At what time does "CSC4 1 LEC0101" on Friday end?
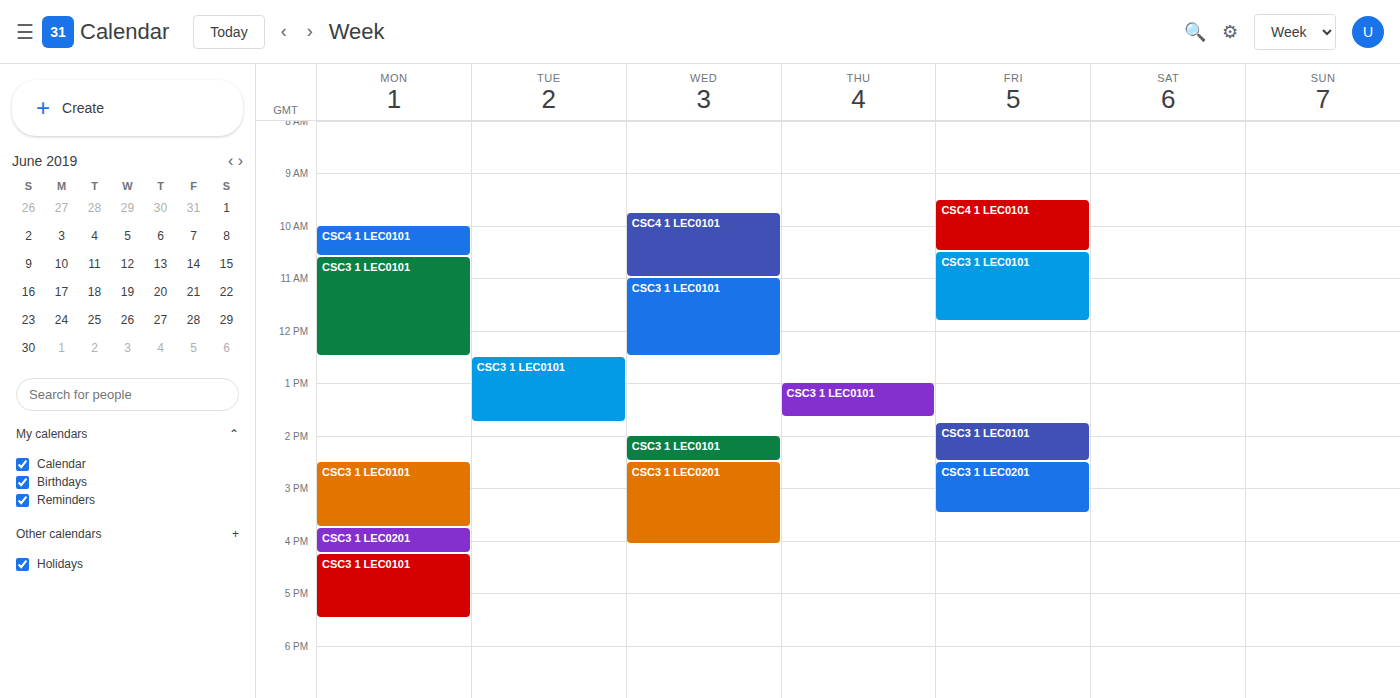
10:30 AM